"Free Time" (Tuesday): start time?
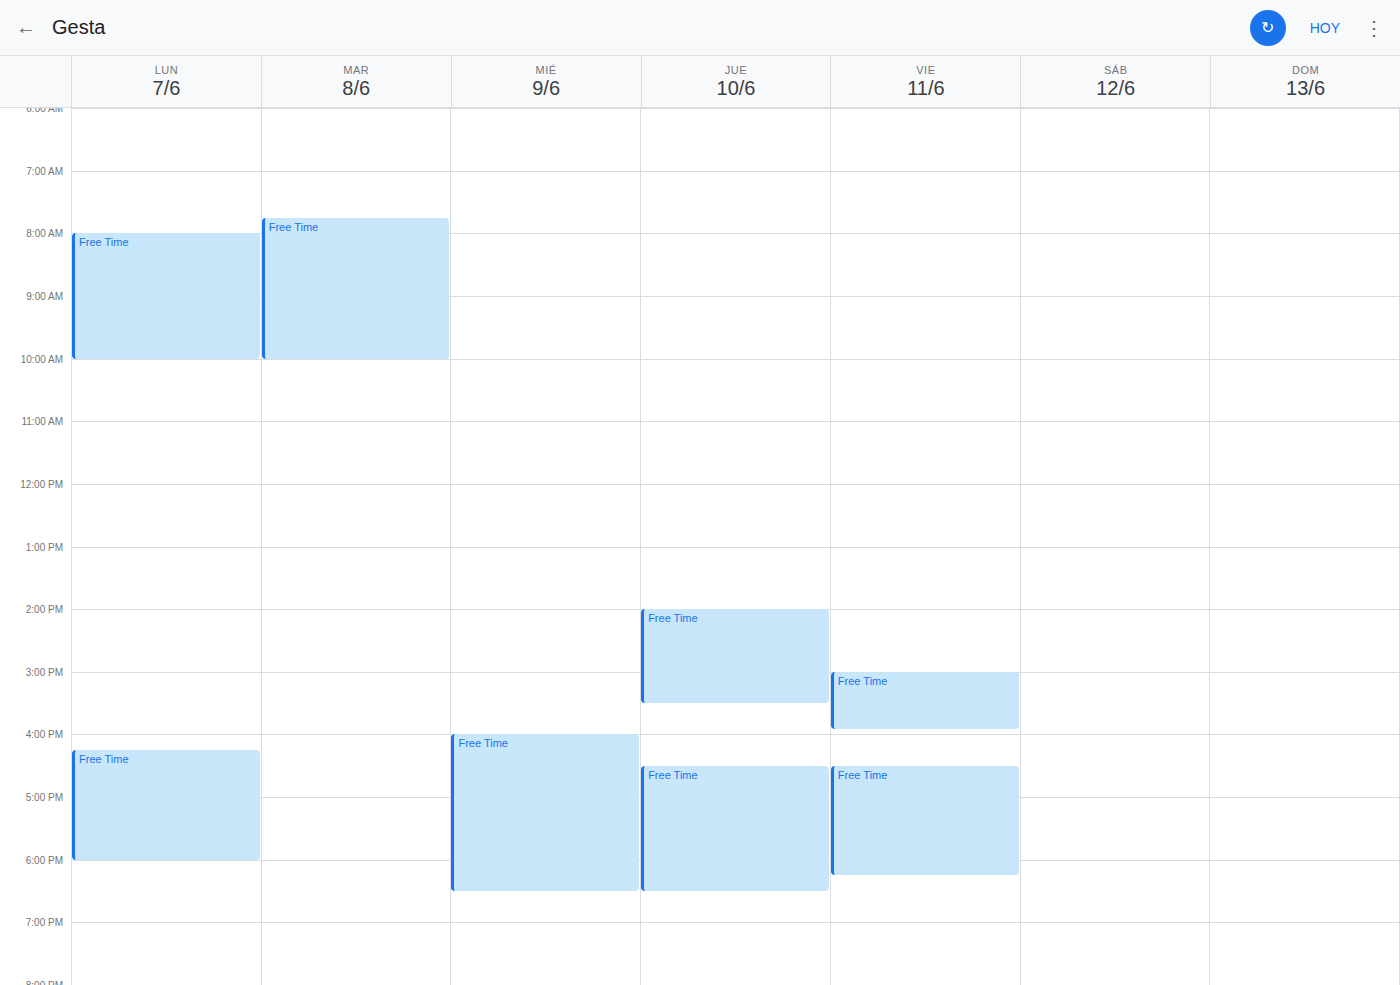
7:45 AM